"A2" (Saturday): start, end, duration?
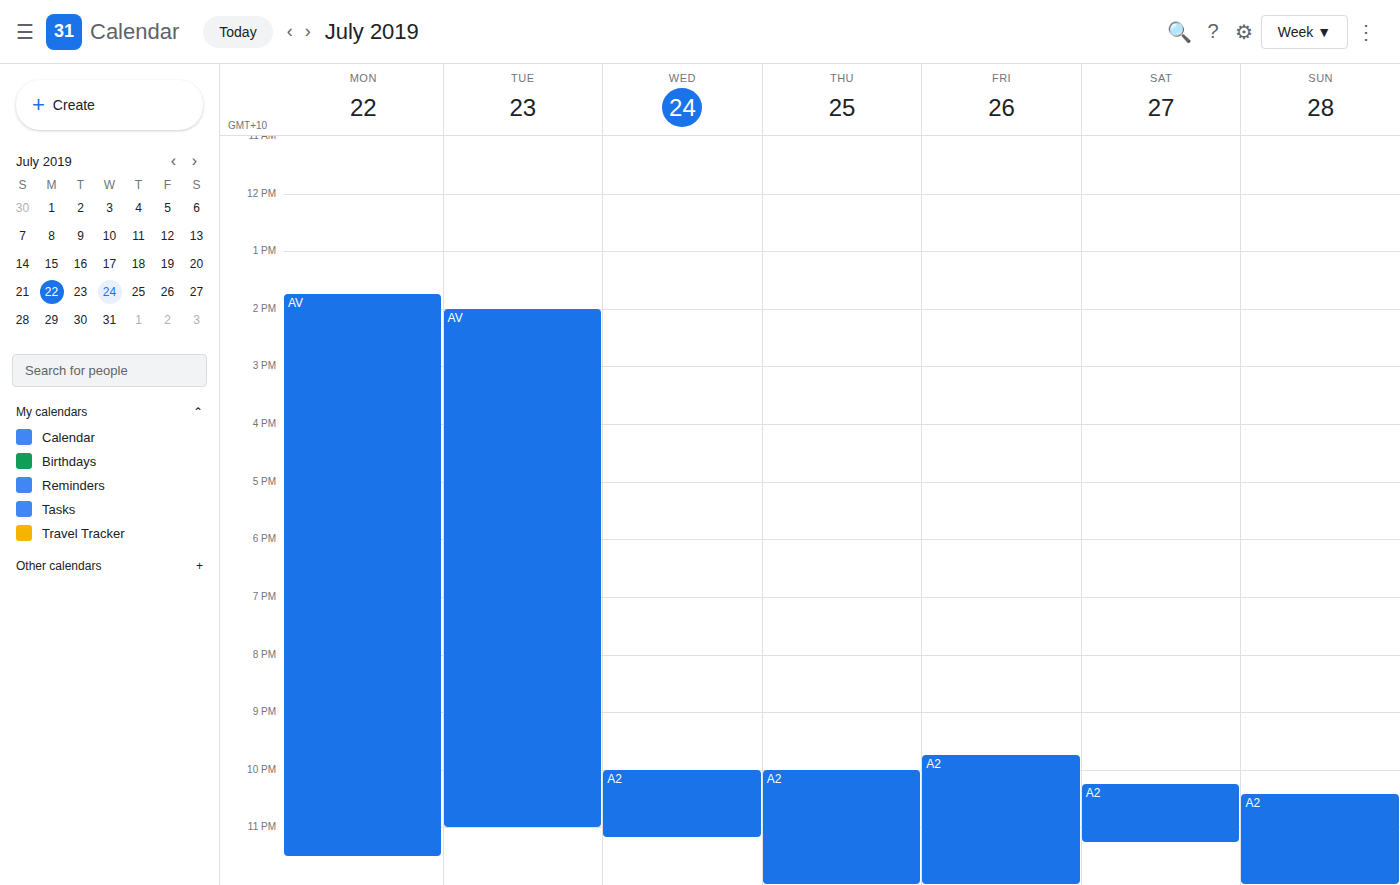
10:15 PM to 11:15 PM, 1 hour